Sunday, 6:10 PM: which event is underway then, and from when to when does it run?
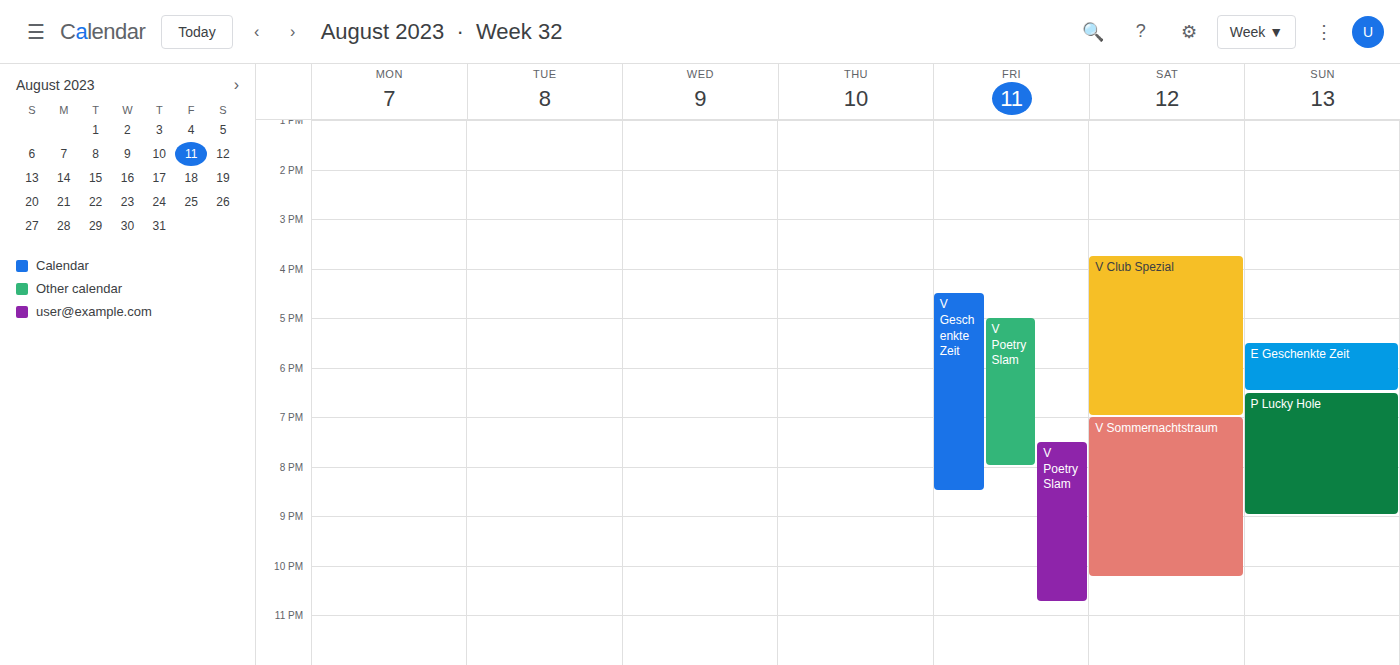
"E Geschenkte Zeit", 5:30 PM to 6:30 PM